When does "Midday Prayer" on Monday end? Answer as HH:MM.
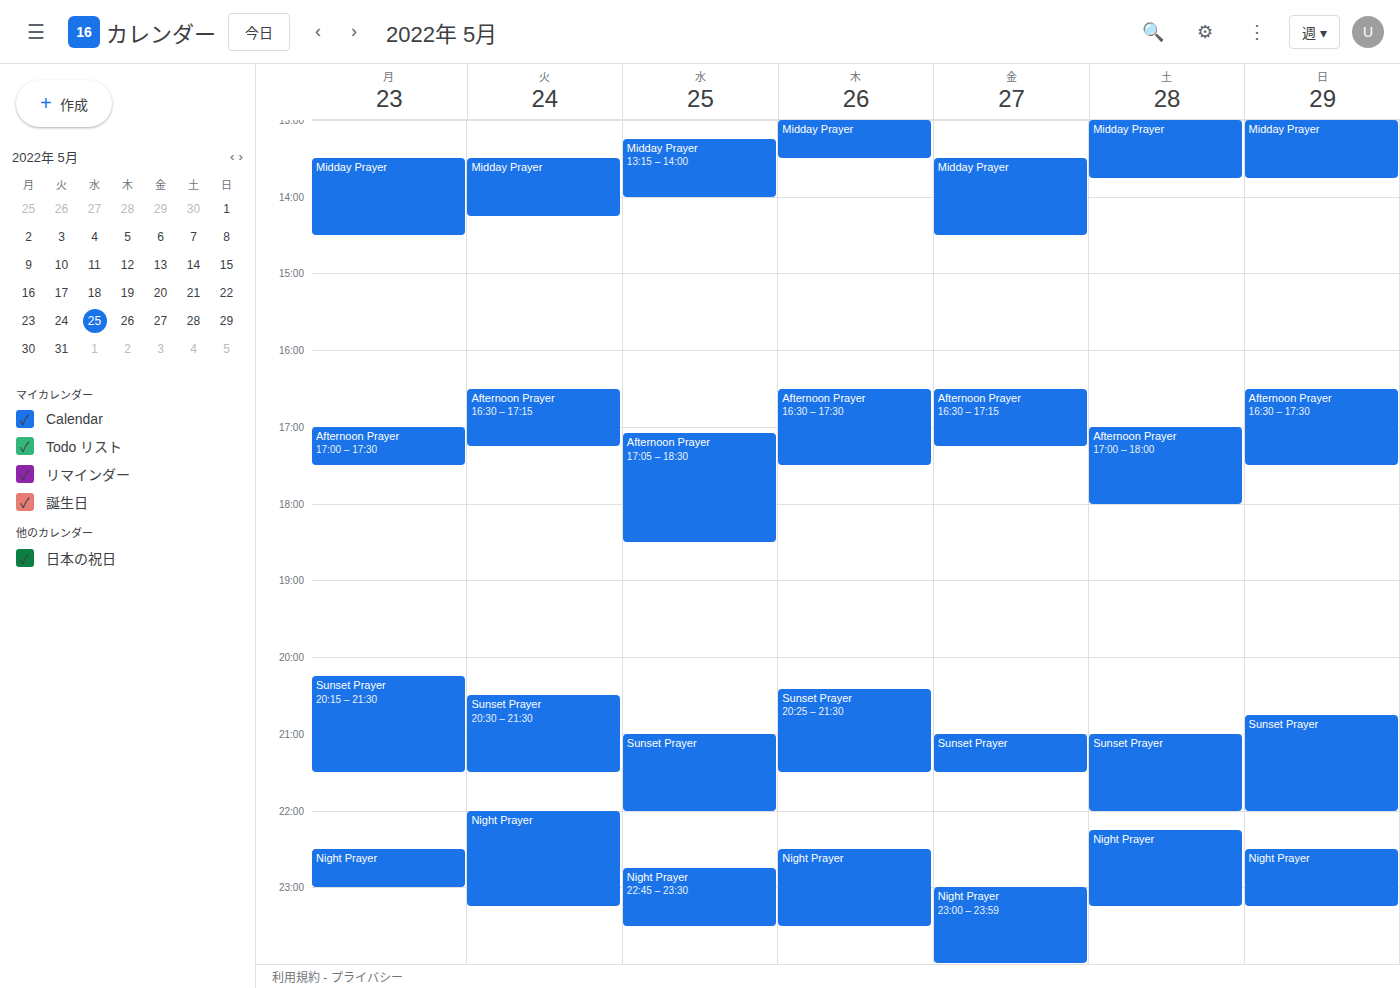
14:30